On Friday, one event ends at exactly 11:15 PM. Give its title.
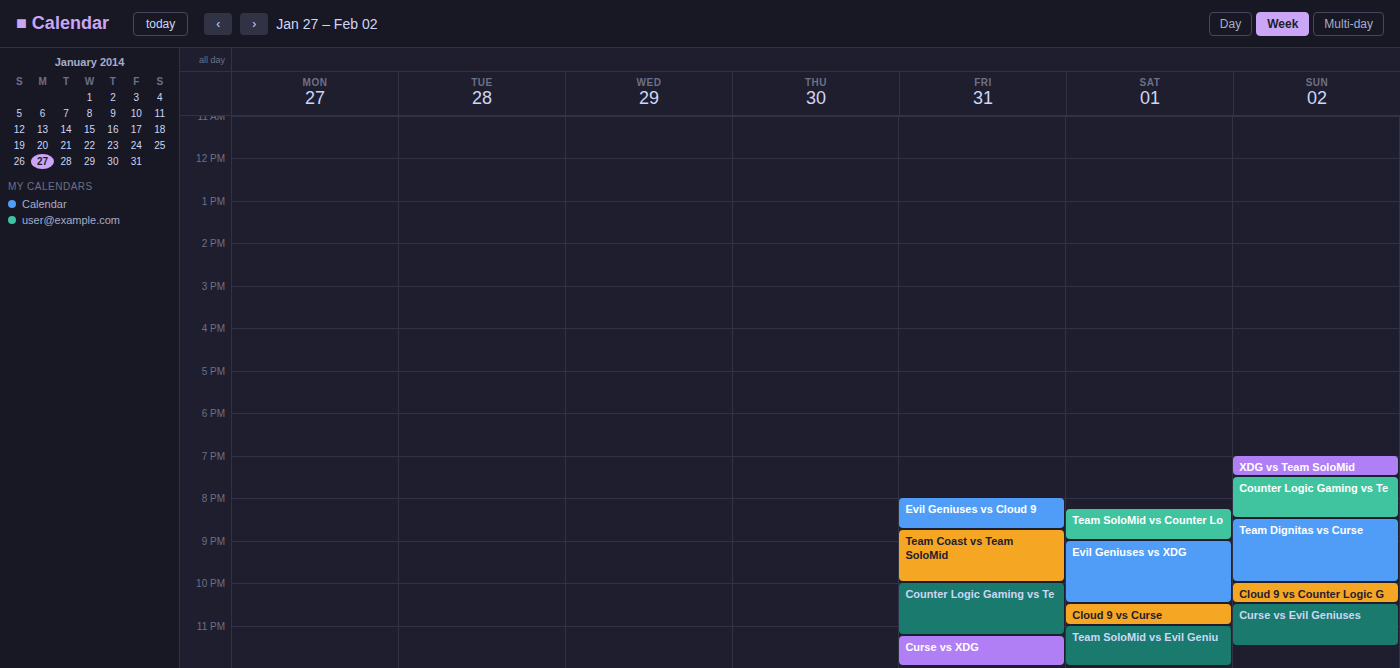
"Counter Logic Gaming vs Te"